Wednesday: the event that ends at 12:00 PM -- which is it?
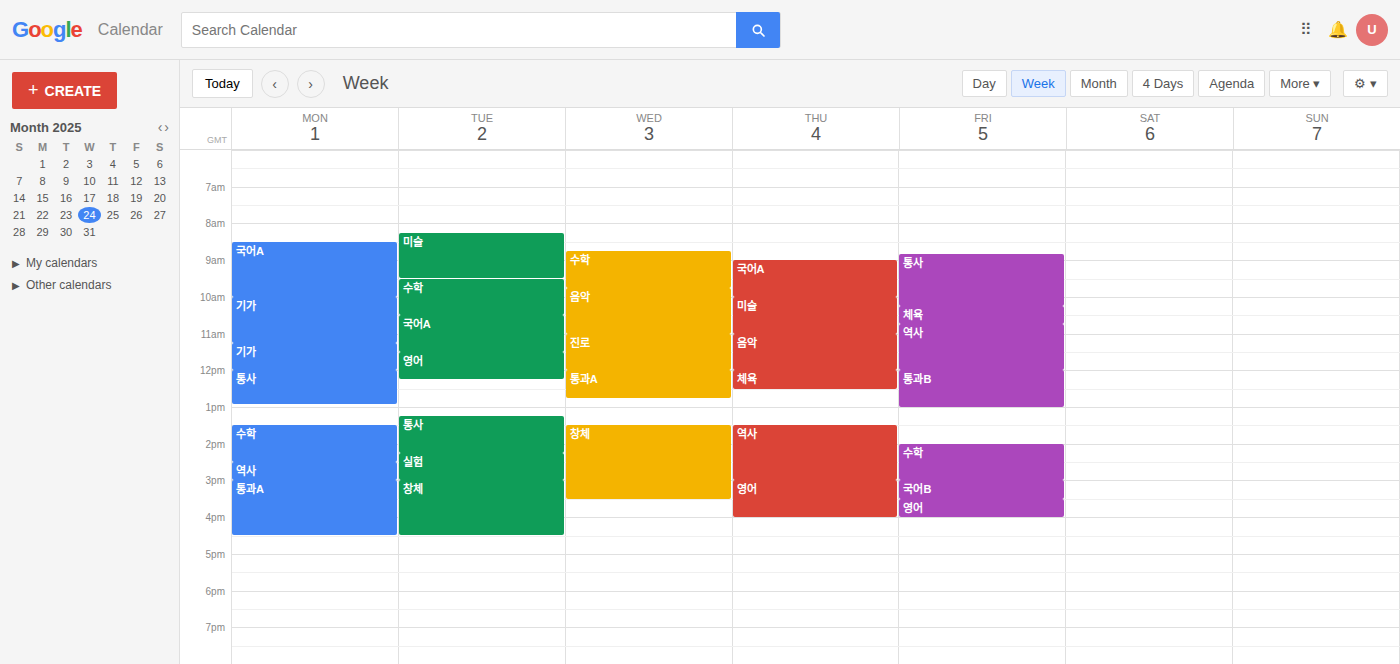
"진로"